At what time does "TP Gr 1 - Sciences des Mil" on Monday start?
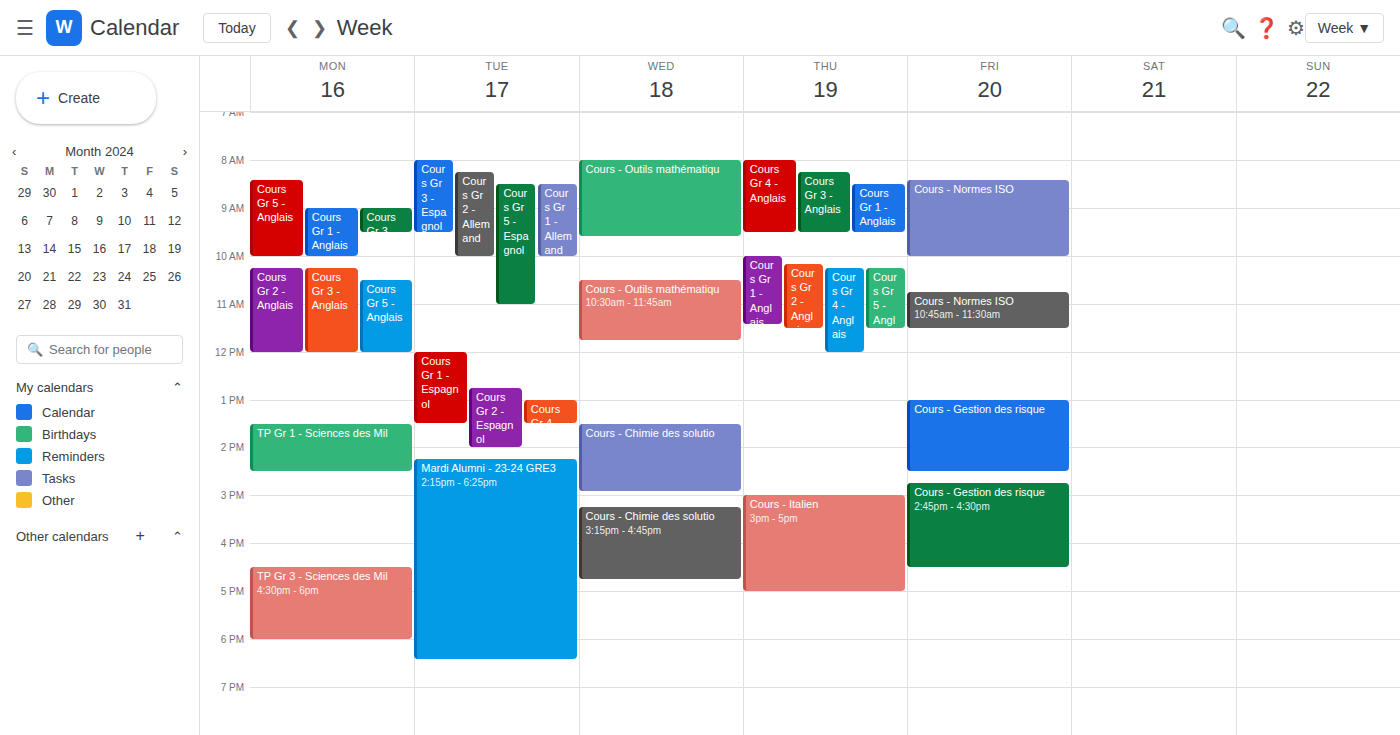
13:30